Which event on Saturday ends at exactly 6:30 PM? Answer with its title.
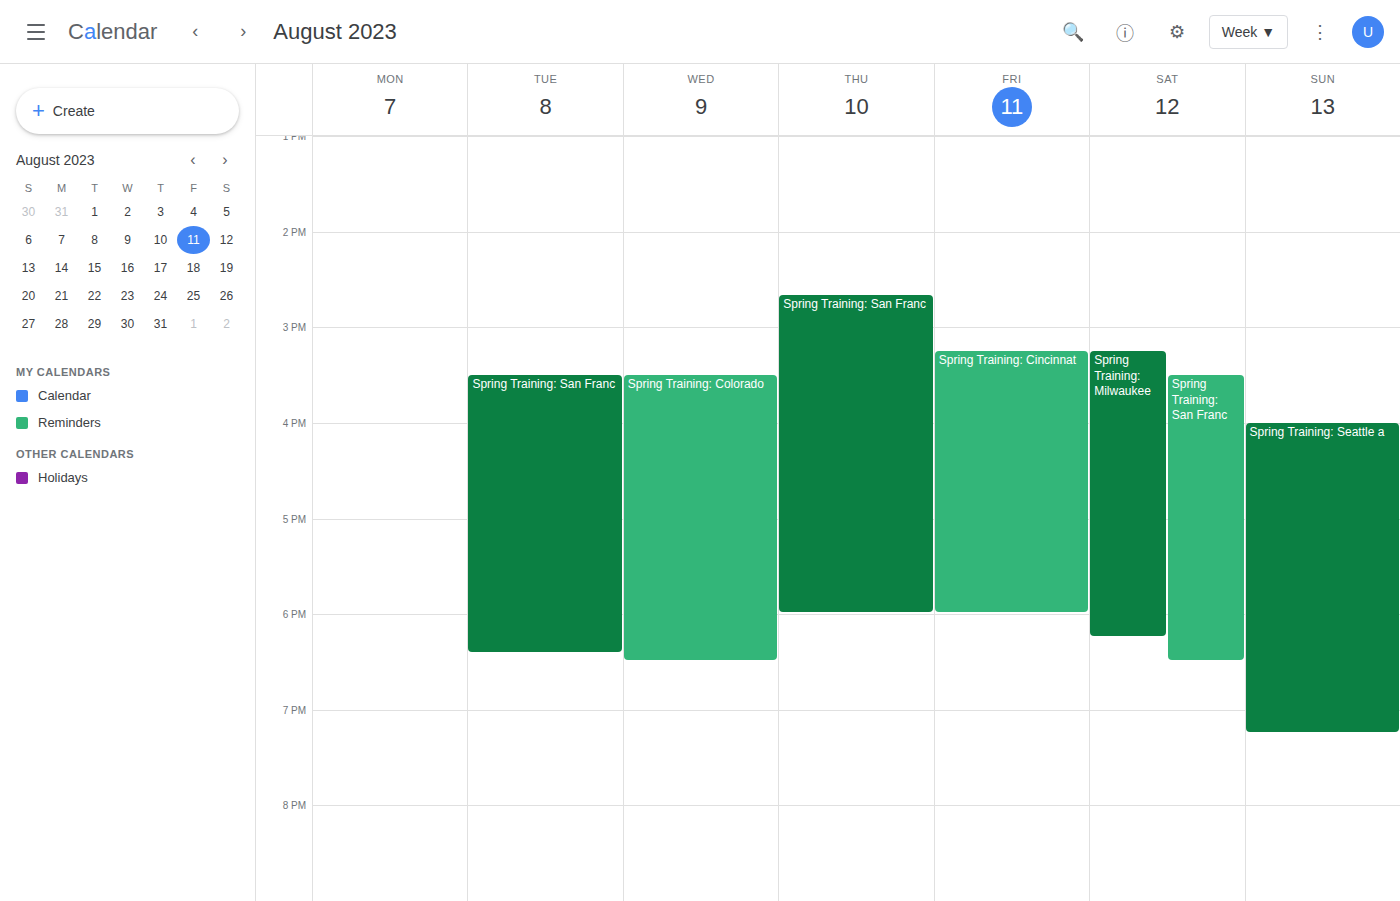
"Spring Training: San Franc"